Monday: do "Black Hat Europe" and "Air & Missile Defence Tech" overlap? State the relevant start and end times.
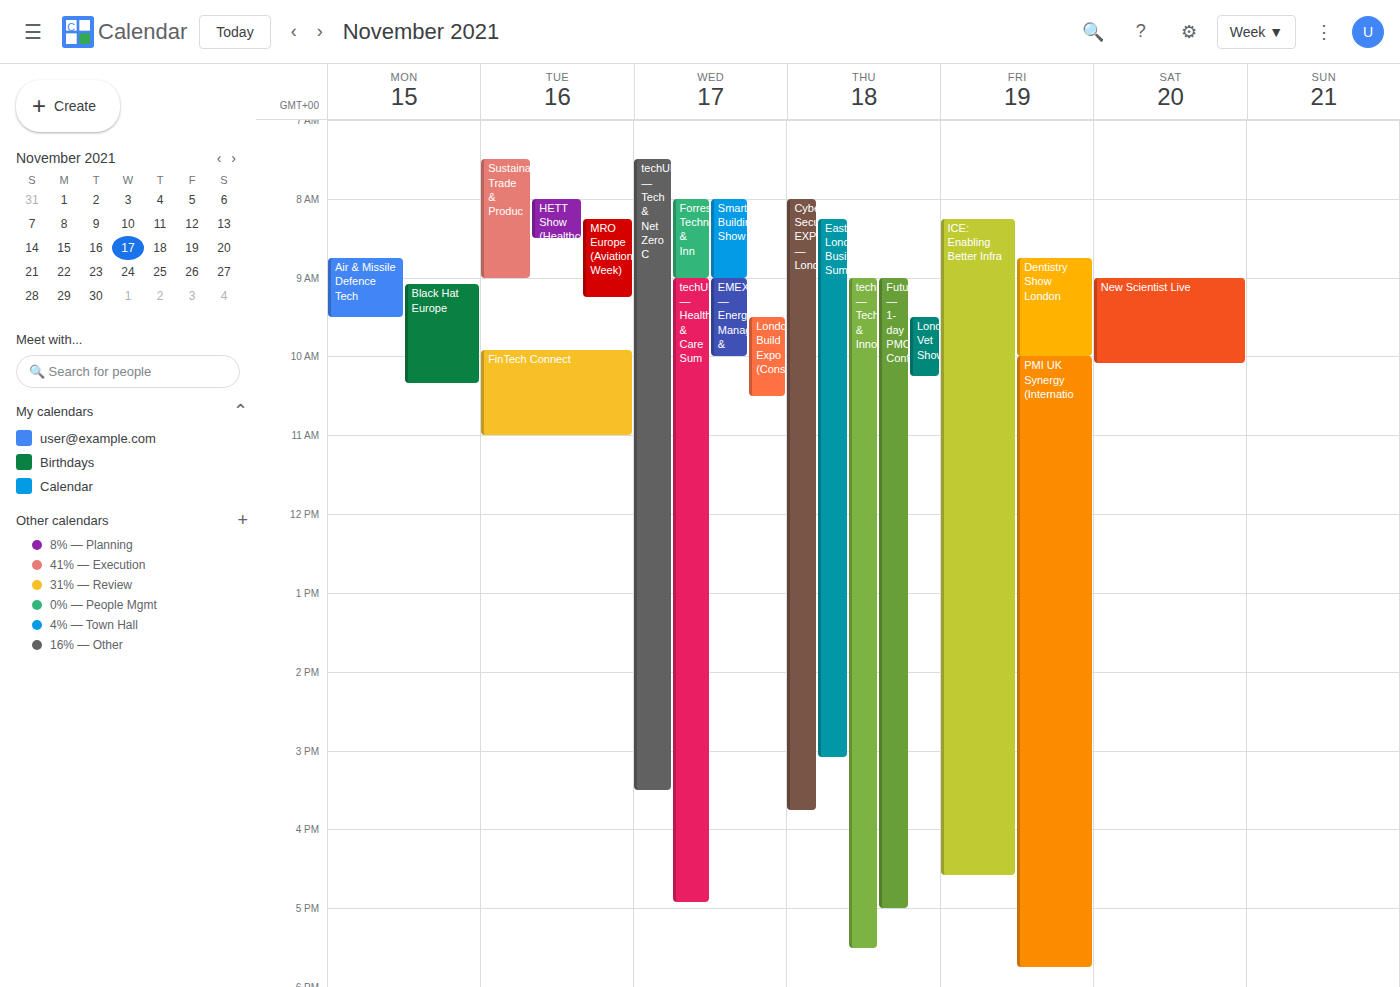
"Black Hat Europe" starts at 9:05 AM, before "Air & Missile Defence Tech" ends at 9:30 AM -- they overlap.